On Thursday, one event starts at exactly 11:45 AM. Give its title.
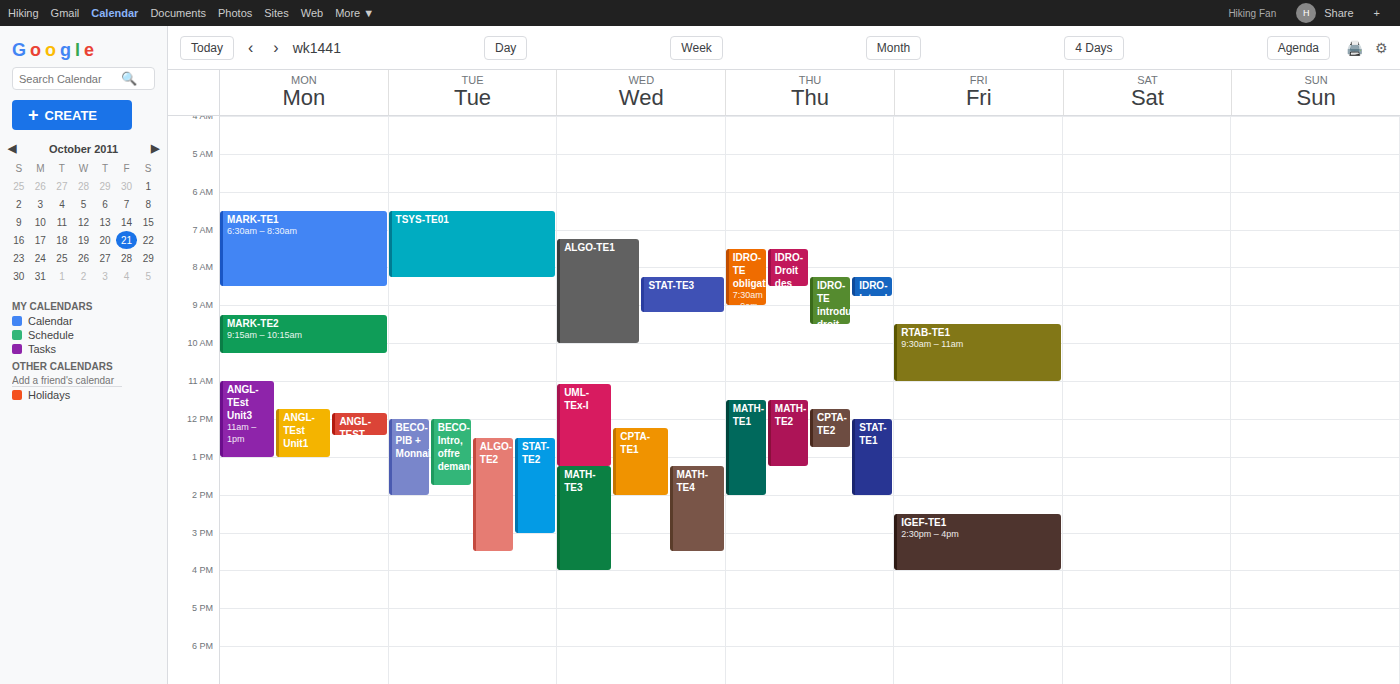
"CPTA-TE2"